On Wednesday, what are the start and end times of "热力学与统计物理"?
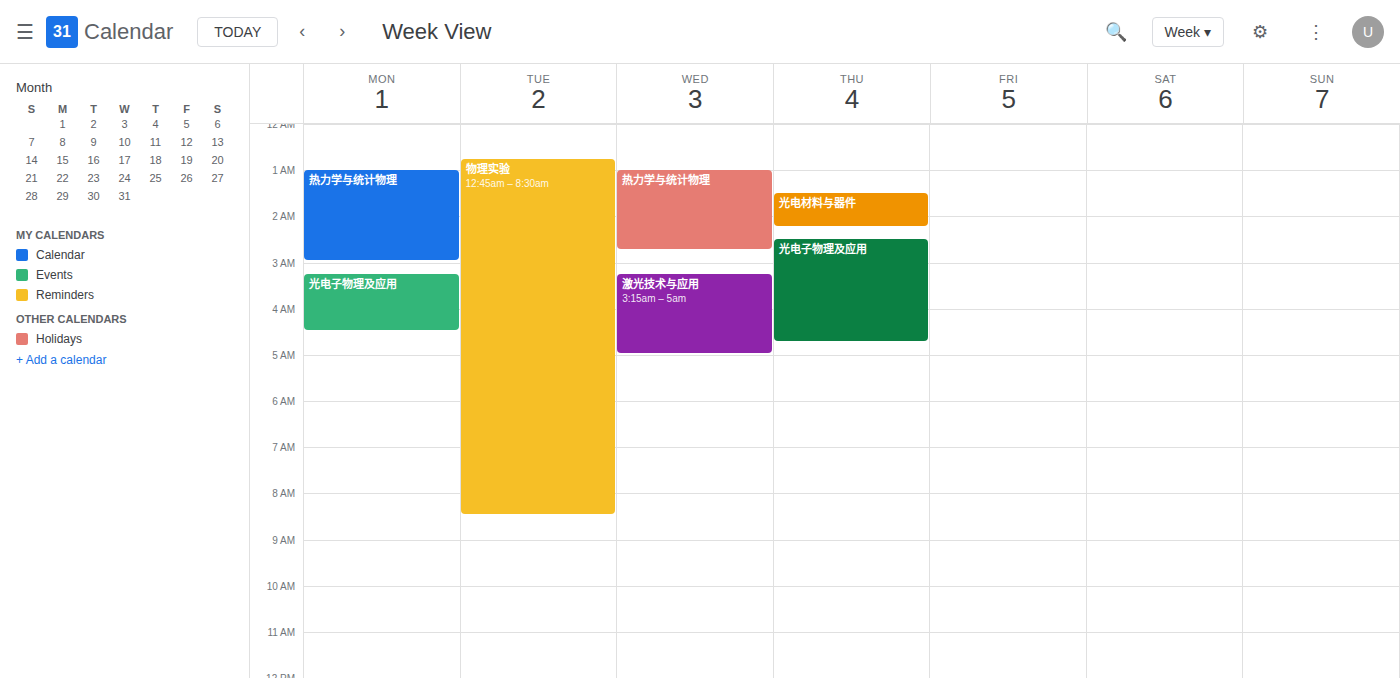
01:00 to 02:45